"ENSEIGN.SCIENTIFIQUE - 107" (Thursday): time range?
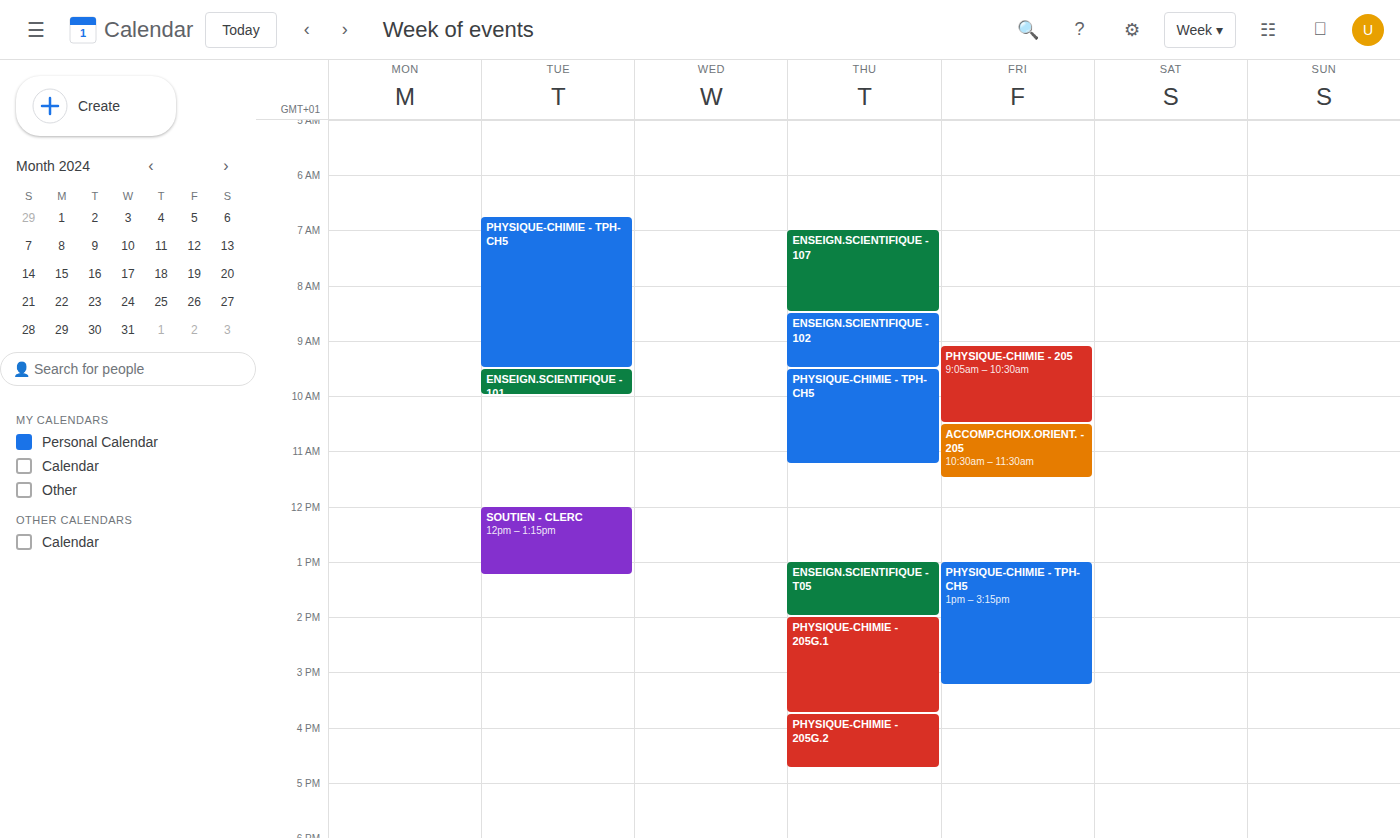
7:00 AM to 8:30 AM